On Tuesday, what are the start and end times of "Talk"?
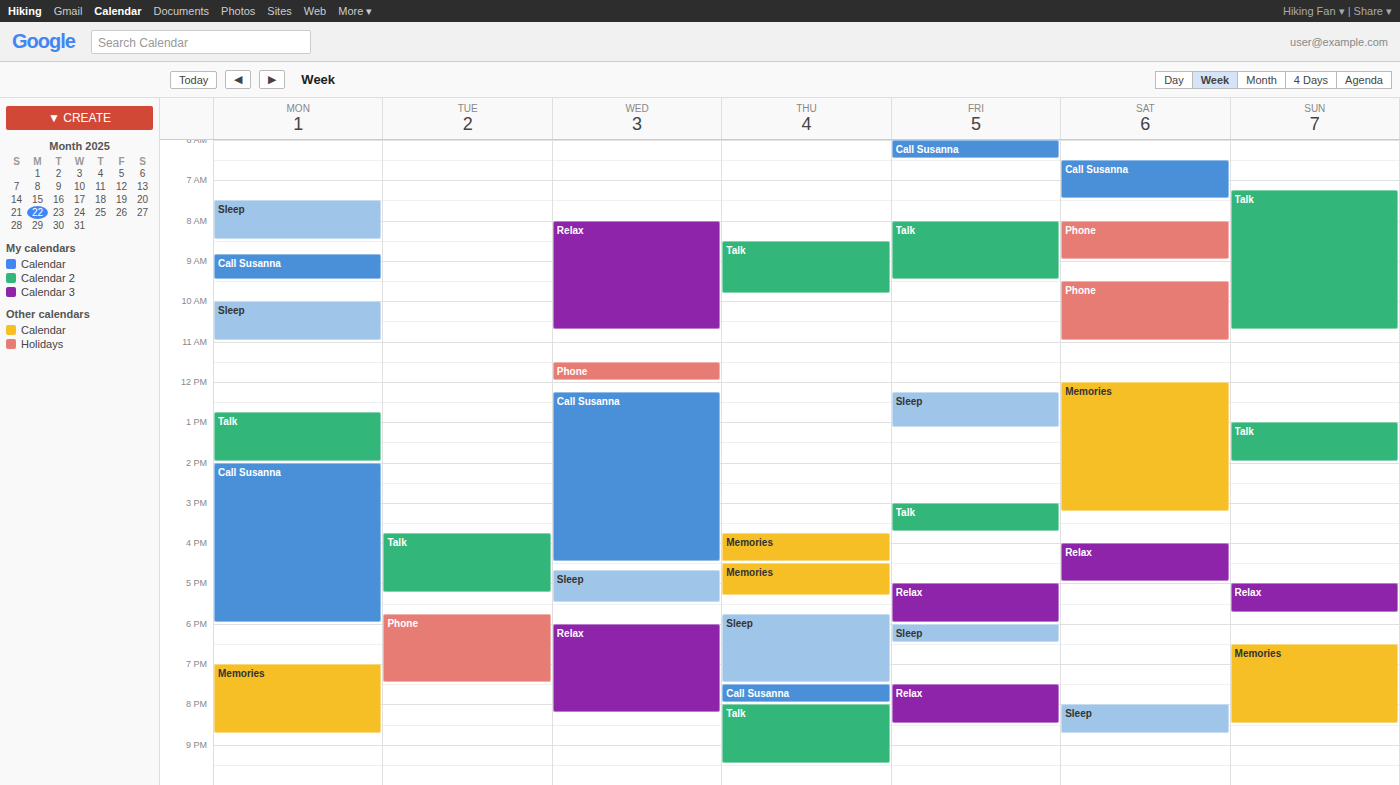
3:45 PM to 5:15 PM